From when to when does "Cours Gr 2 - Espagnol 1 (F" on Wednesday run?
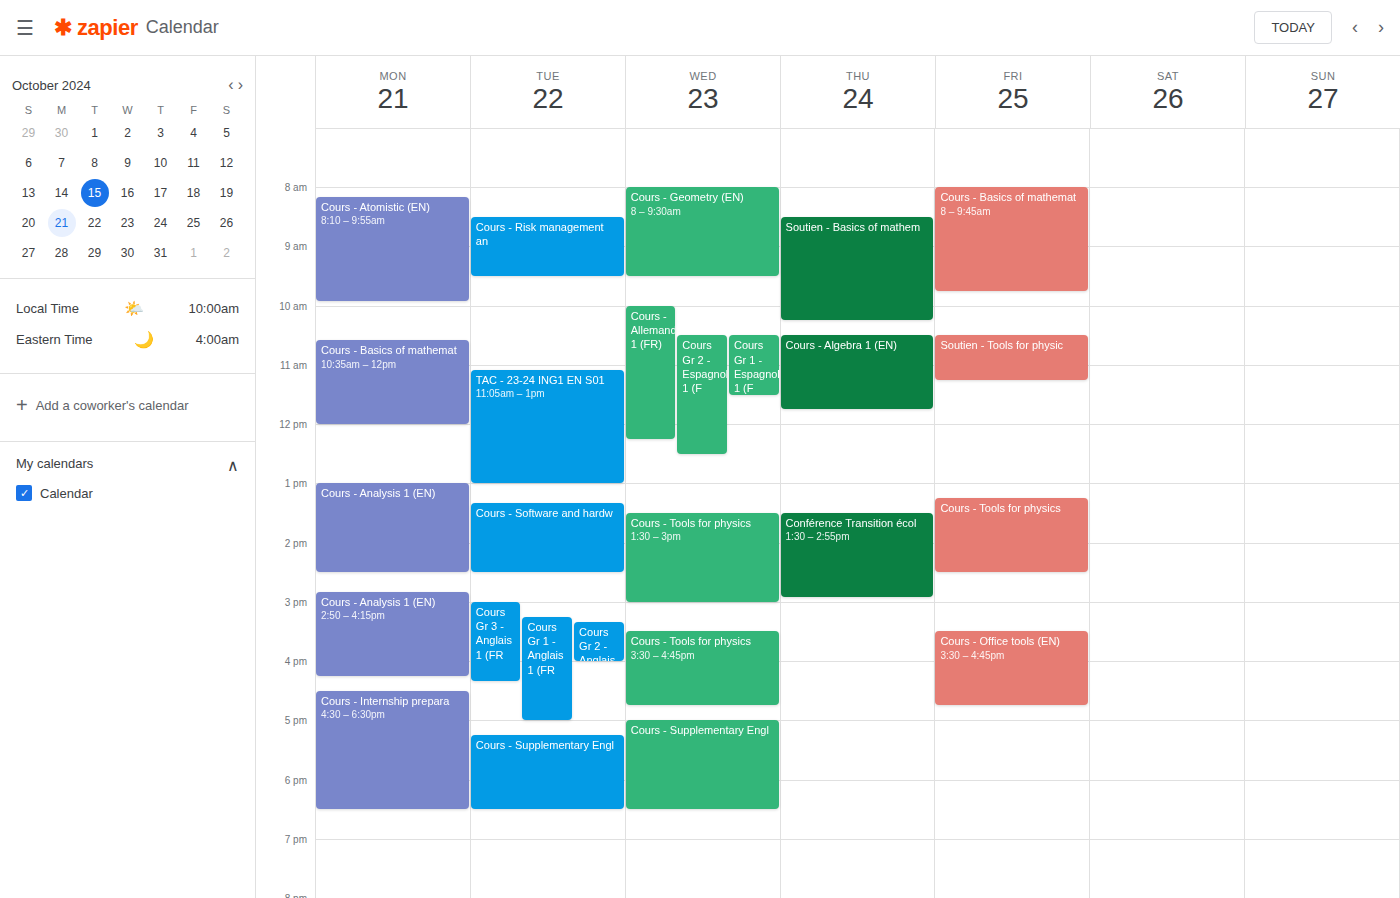
10:30 AM to 12:30 PM